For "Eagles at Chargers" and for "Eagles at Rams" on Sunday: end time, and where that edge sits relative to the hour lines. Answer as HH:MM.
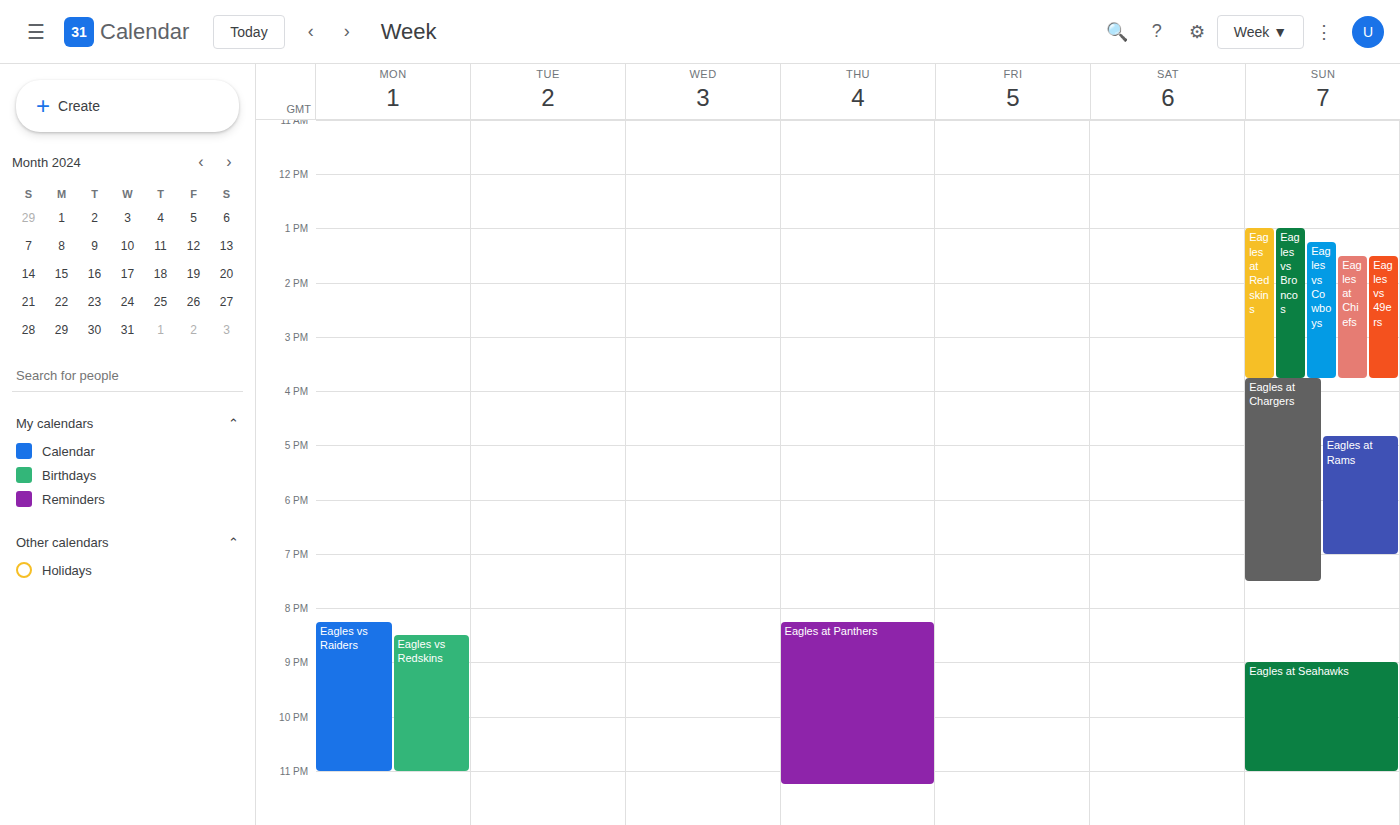
"Eagles at Chargers": 19:30, halfway between the 19:00 and 20:00 lines. "Eagles at Rams": 19:00, exactly on the 19:00 line.